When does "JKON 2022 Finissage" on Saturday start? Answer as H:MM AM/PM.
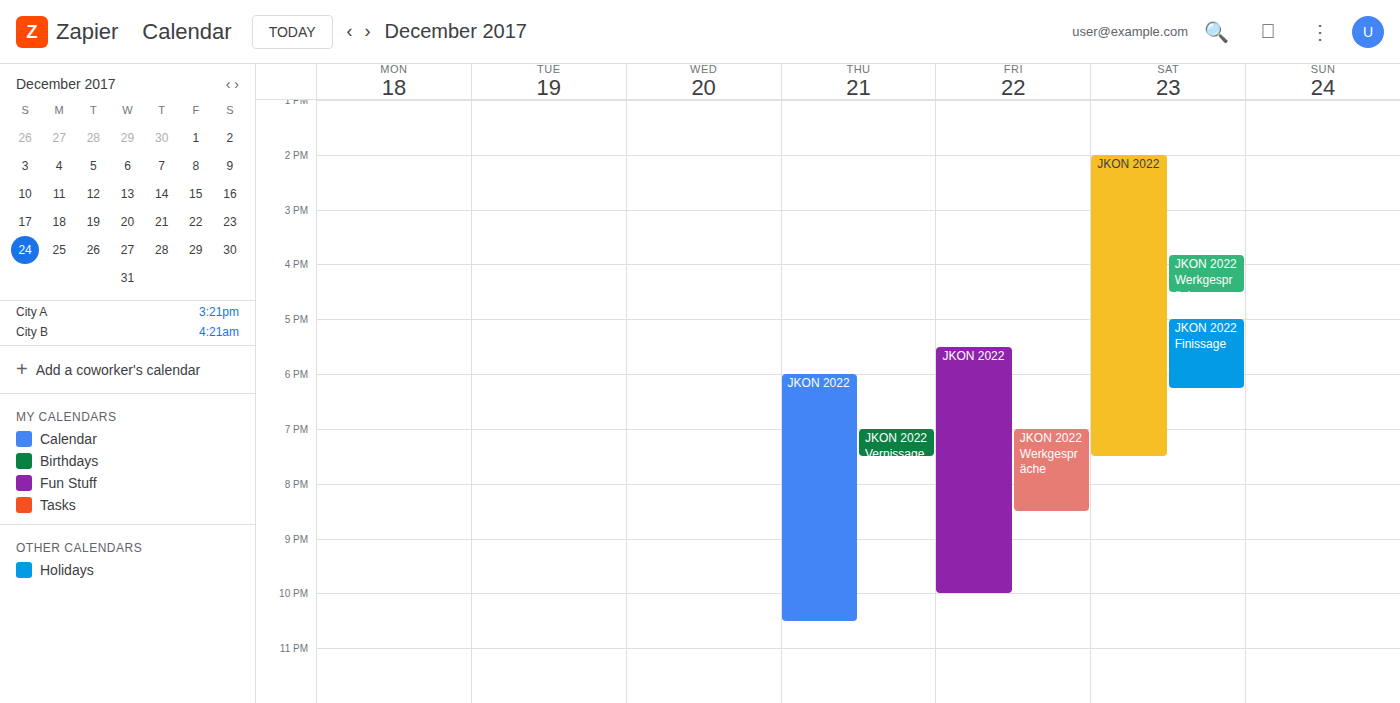
5:00 PM